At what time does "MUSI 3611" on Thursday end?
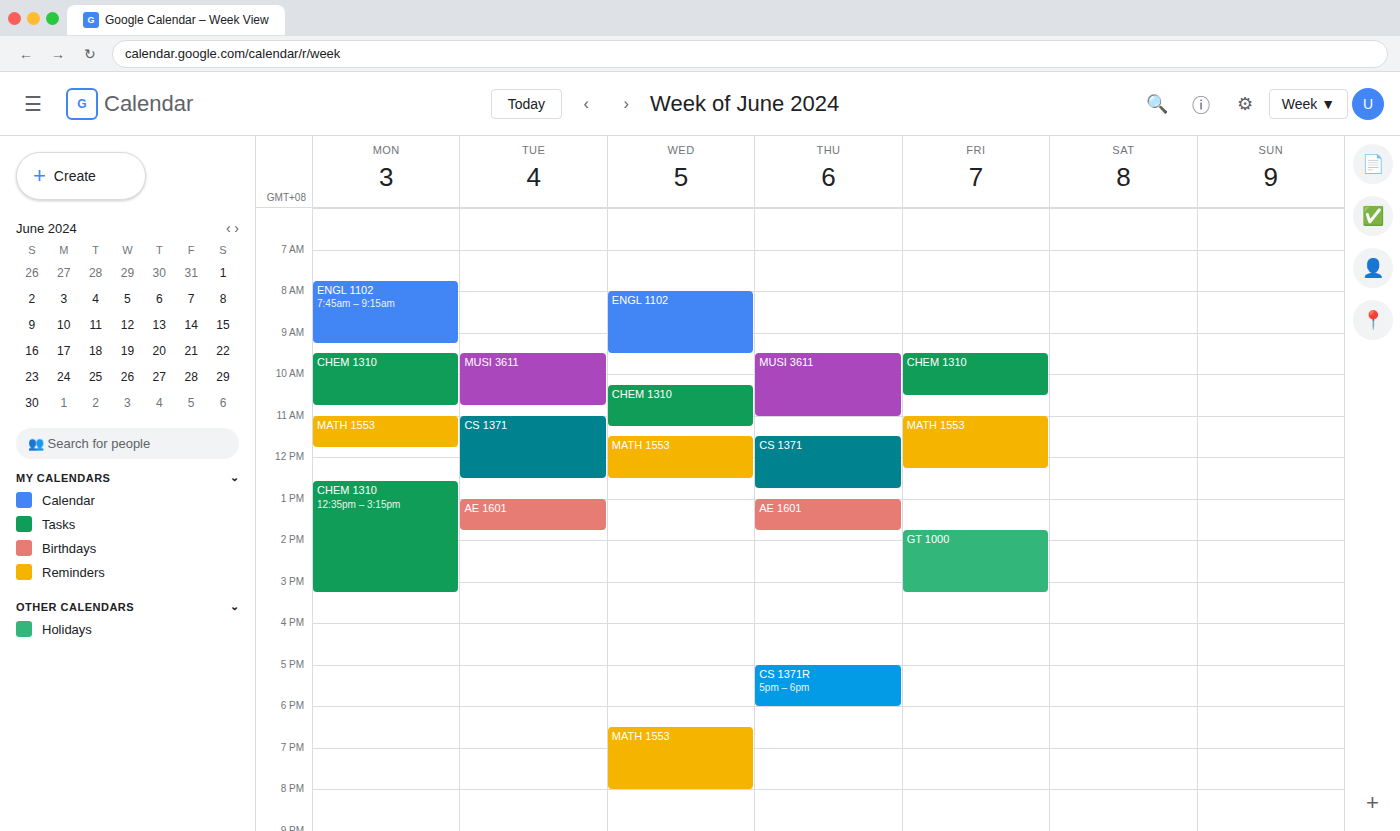
11:00 AM